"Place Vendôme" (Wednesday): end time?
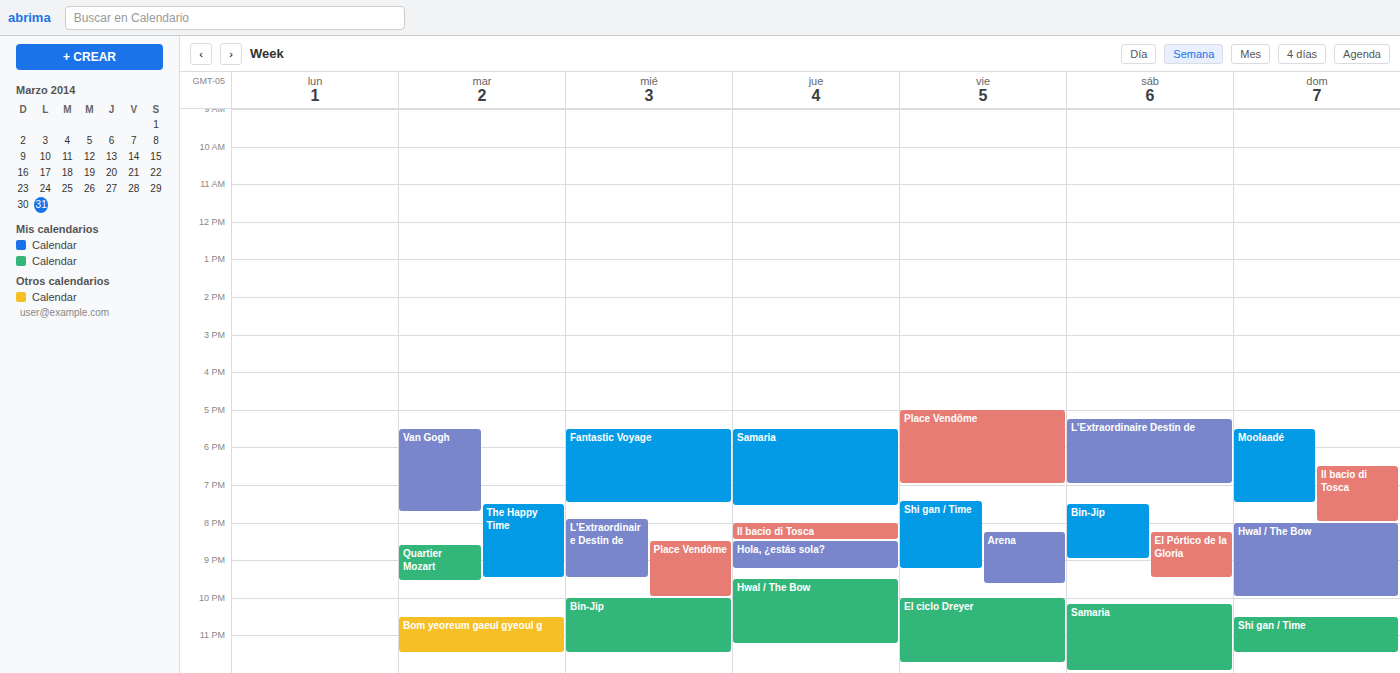
22:00